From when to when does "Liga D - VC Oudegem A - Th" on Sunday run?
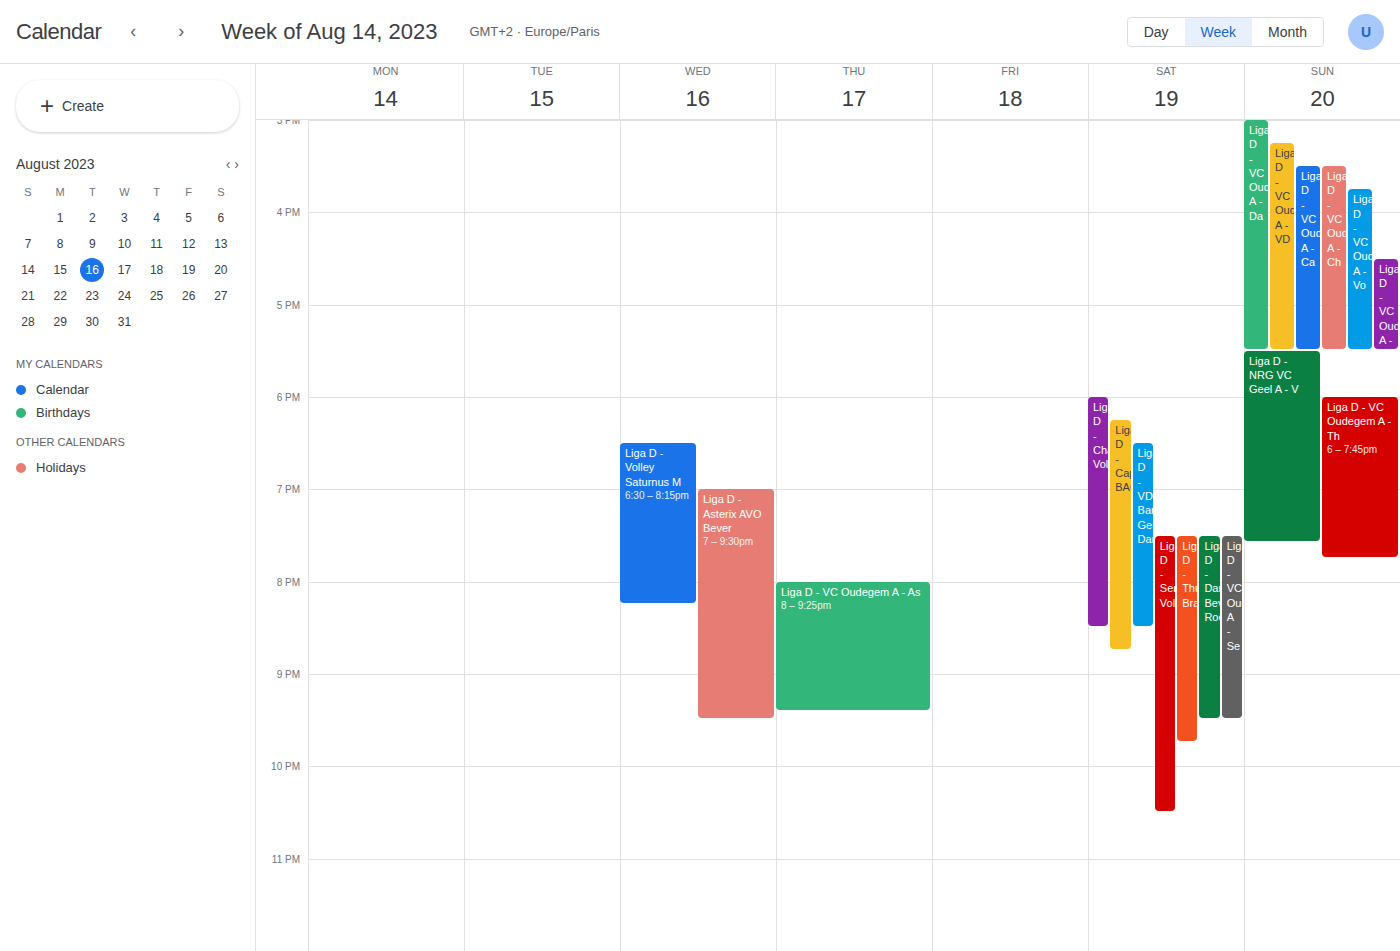
6:00 PM to 7:45 PM